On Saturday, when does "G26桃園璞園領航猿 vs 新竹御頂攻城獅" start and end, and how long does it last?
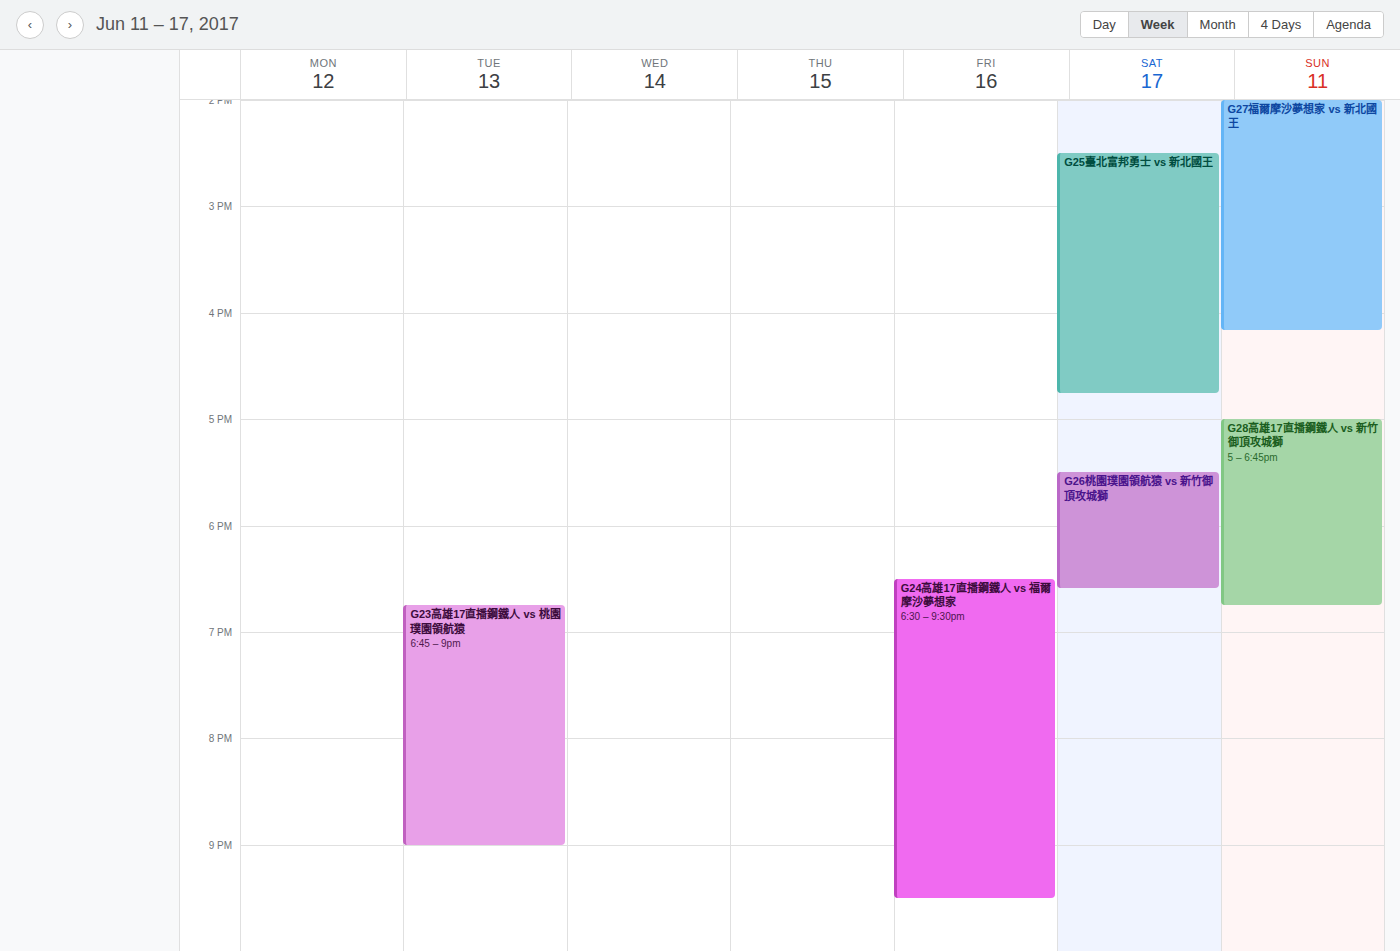
5:30 PM to 6:35 PM, 1 hour 5 minutes